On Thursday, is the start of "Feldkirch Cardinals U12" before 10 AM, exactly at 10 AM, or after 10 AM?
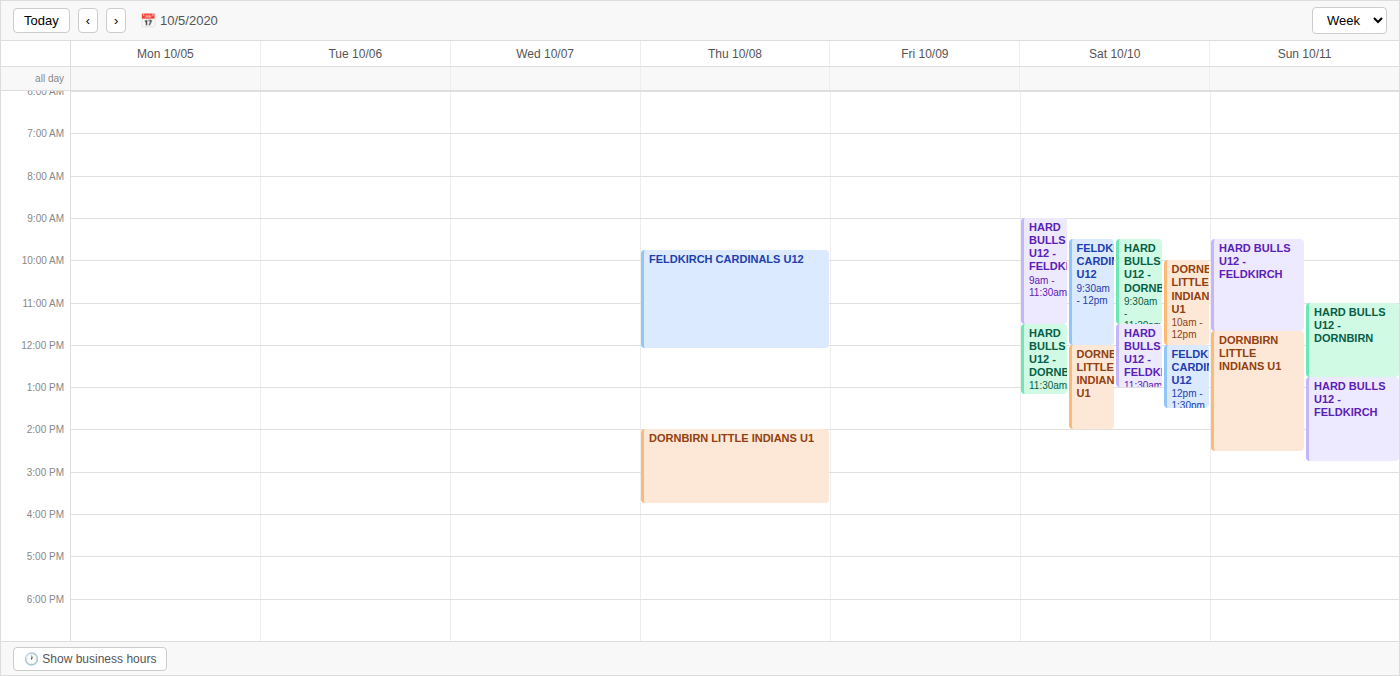
9:45 AM -- before 10 AM, 15 minutes above the 10 AM line.